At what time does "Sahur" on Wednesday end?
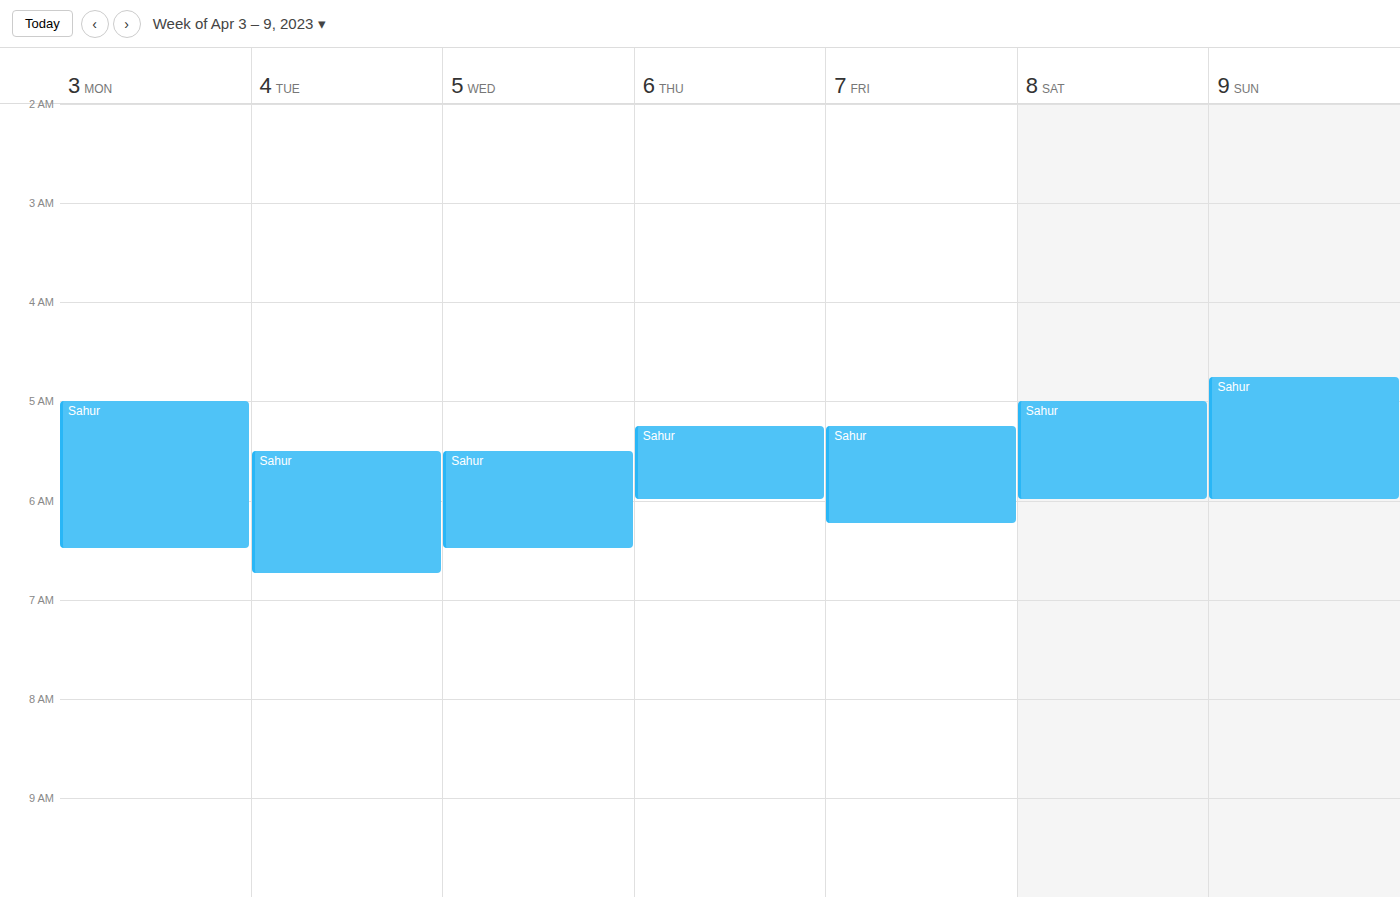
6:30 AM